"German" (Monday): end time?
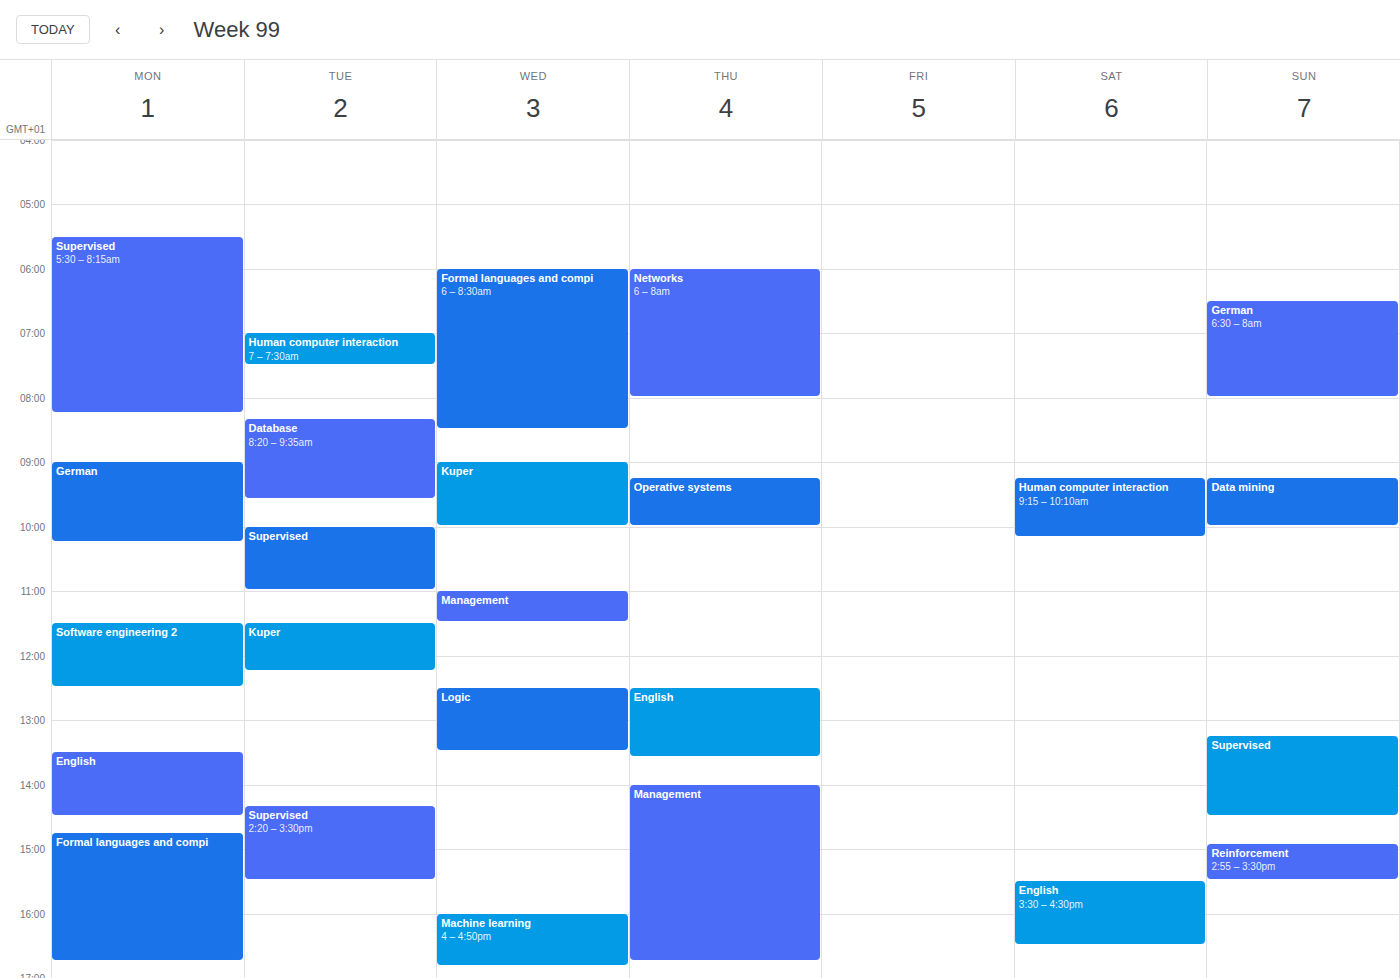
10:15 AM